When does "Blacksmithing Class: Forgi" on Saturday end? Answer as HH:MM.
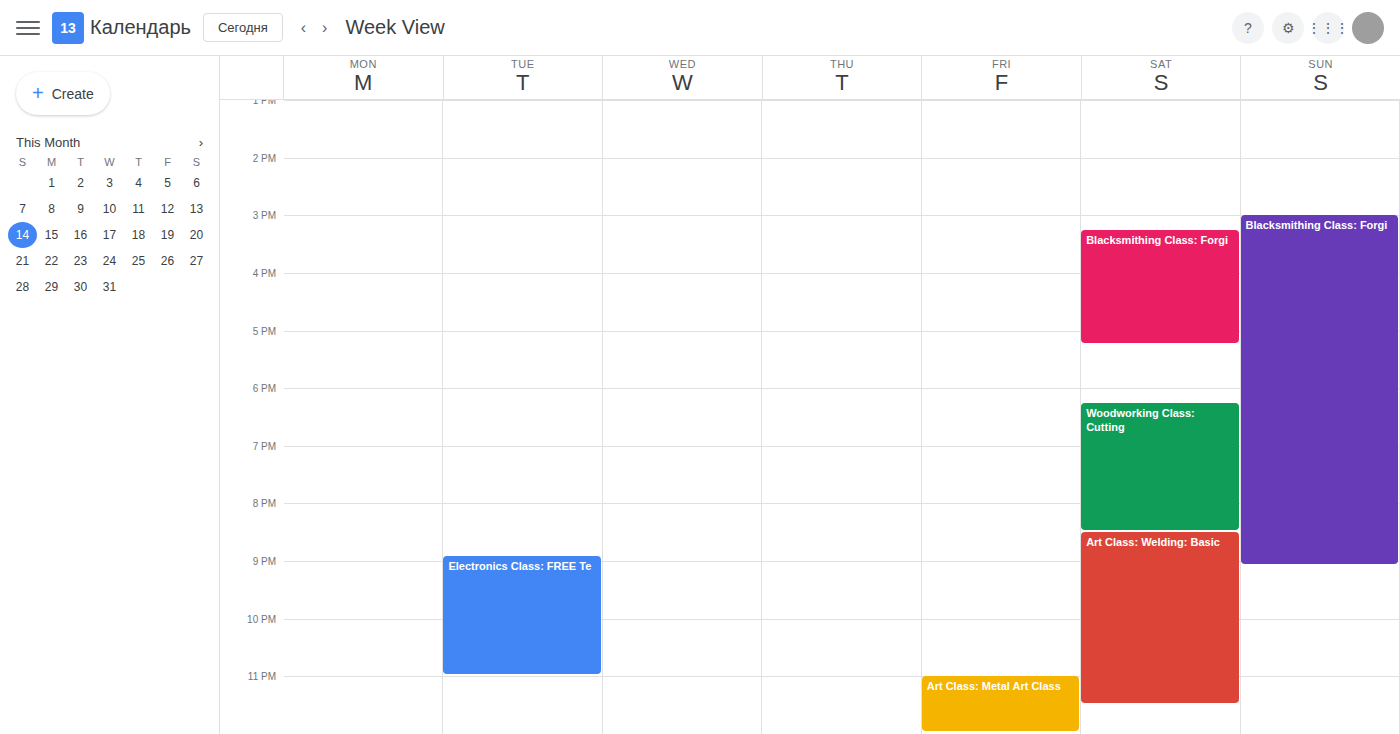
17:15